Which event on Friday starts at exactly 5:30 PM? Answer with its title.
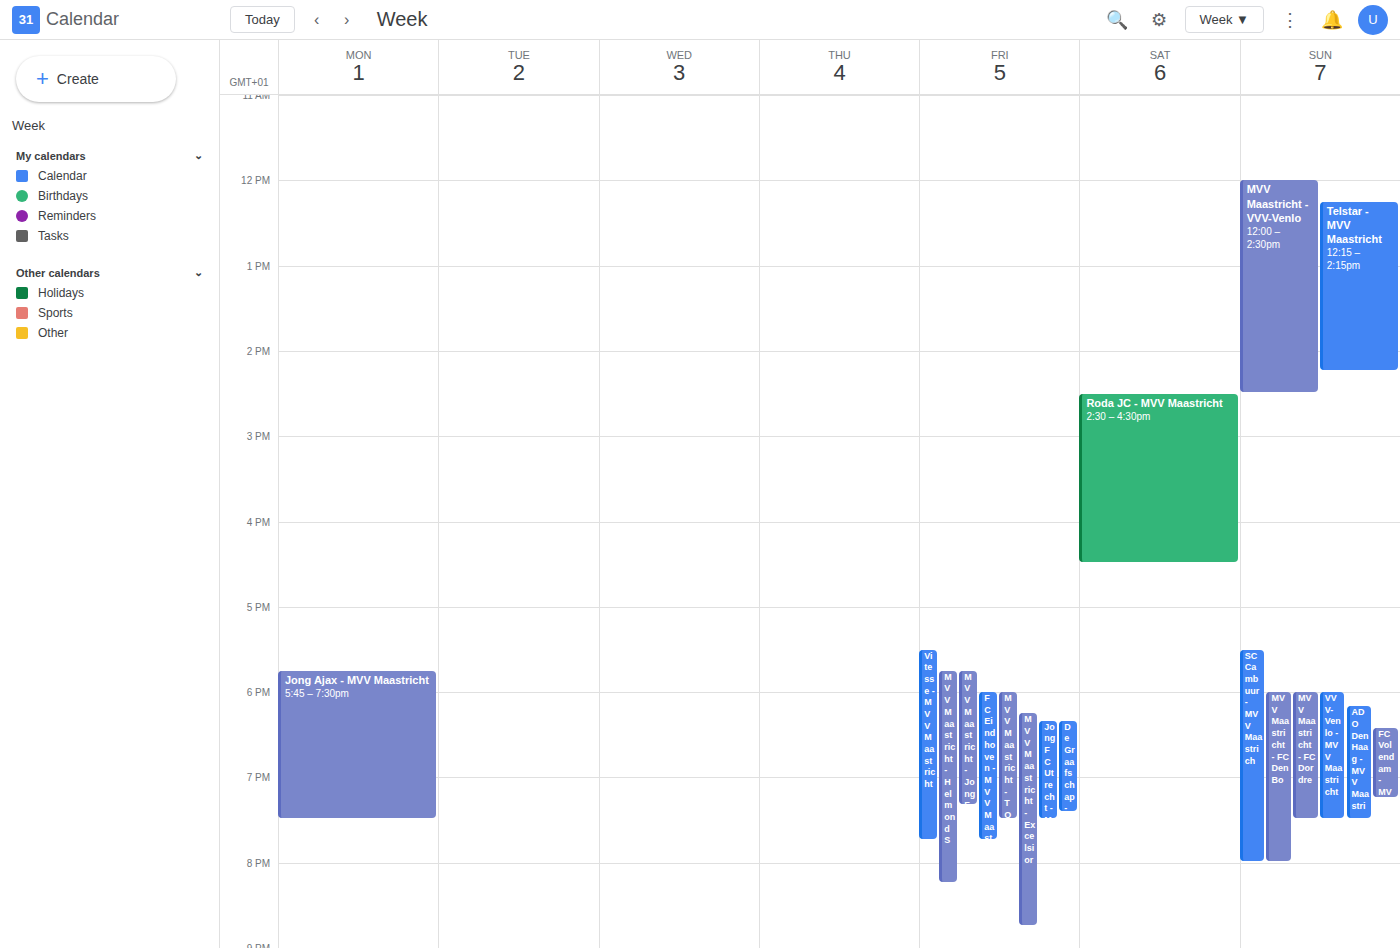
"Vitesse - MVV Maastricht"